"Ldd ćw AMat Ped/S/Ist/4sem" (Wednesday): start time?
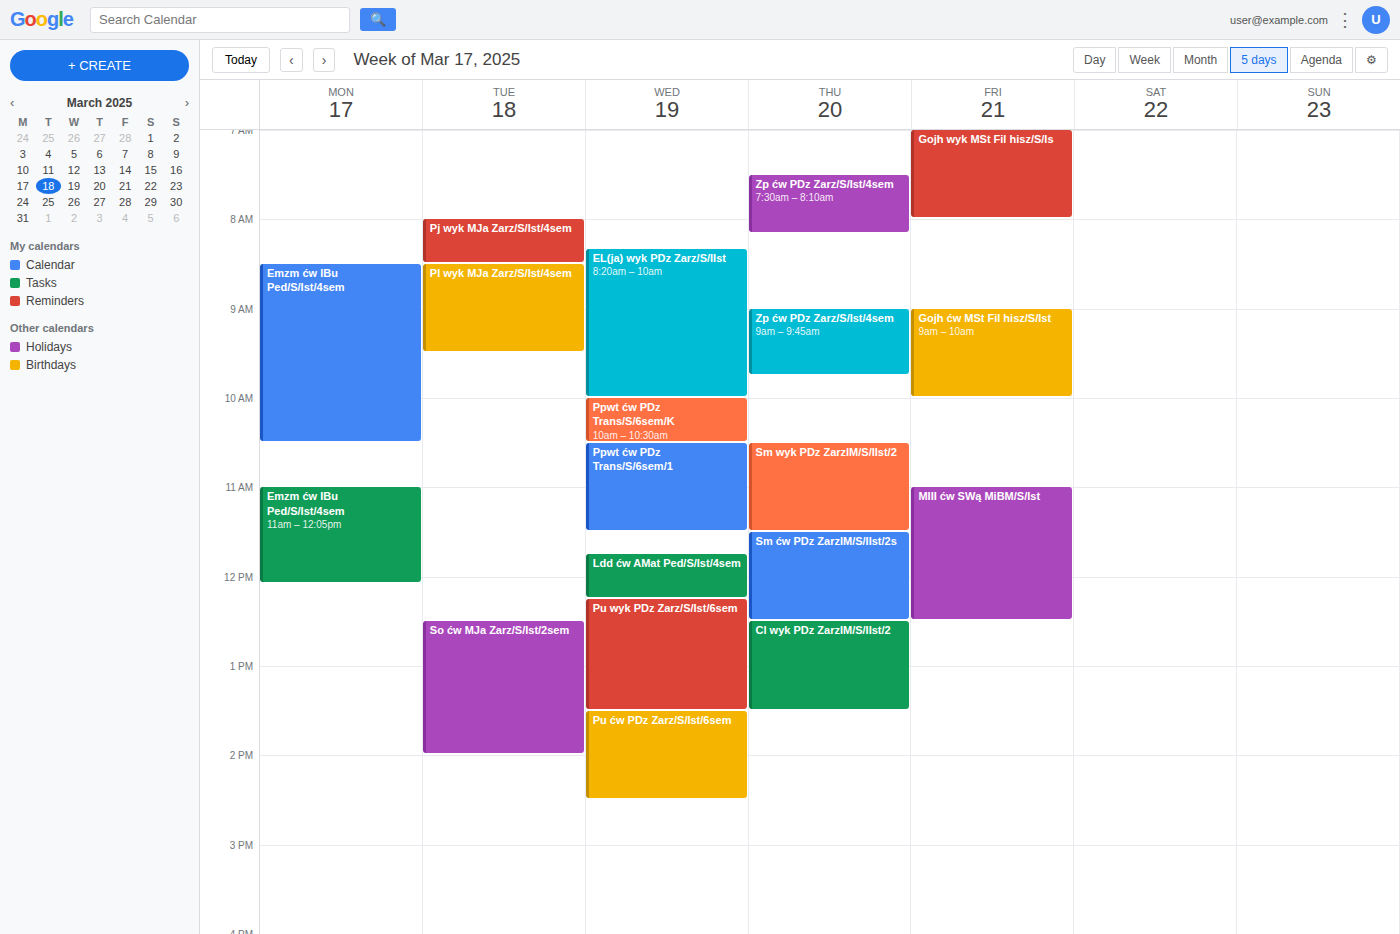
11:45 AM